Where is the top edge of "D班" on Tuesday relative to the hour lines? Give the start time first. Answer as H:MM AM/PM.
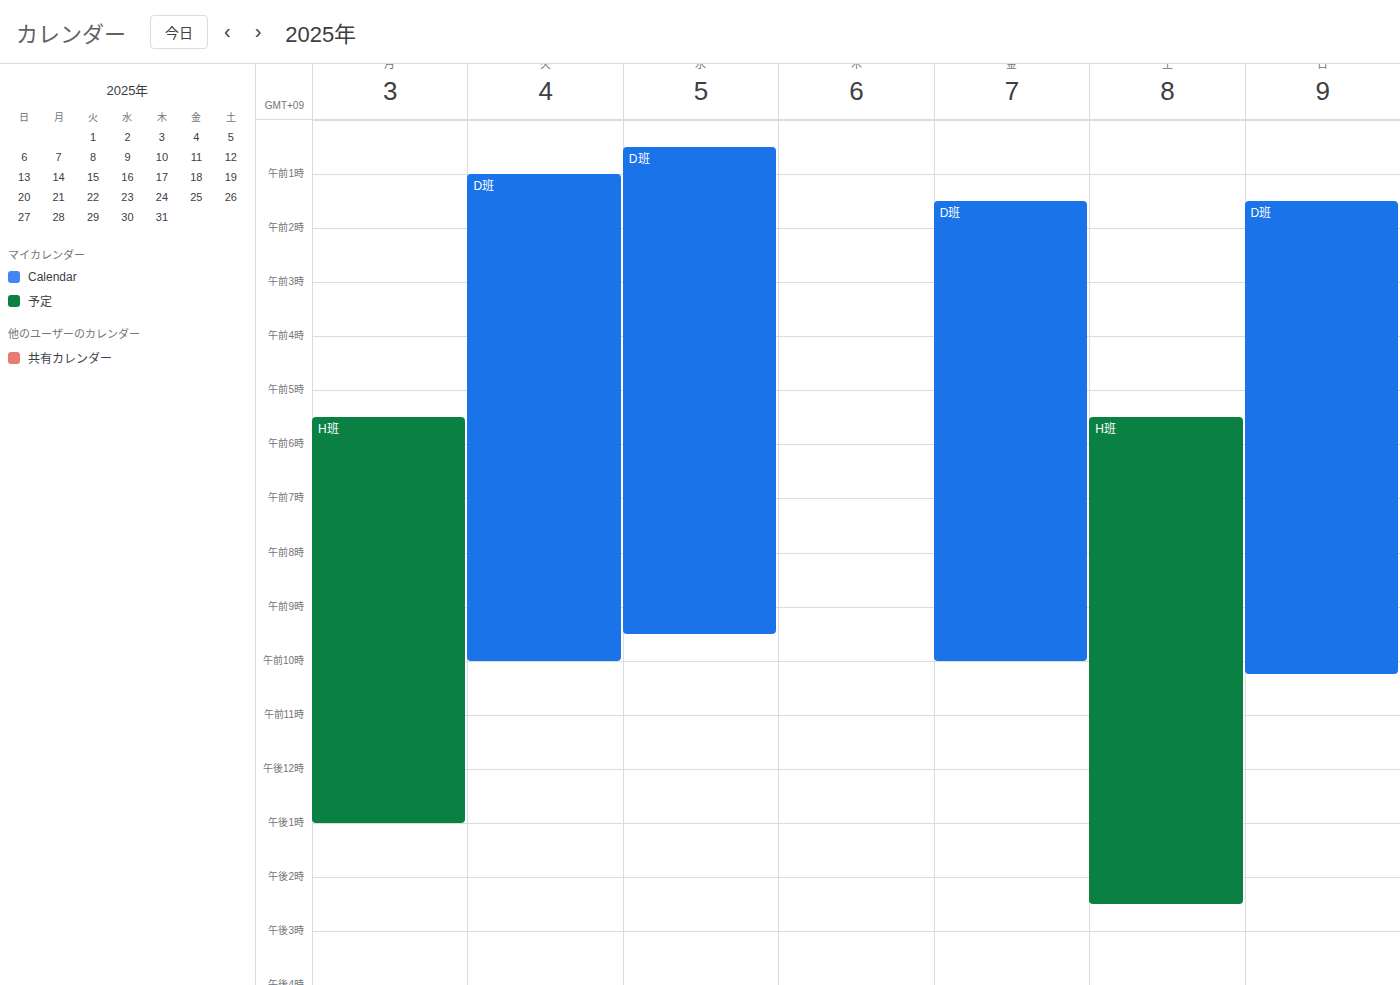
1:00 AM -- exactly on the 1 AM line.